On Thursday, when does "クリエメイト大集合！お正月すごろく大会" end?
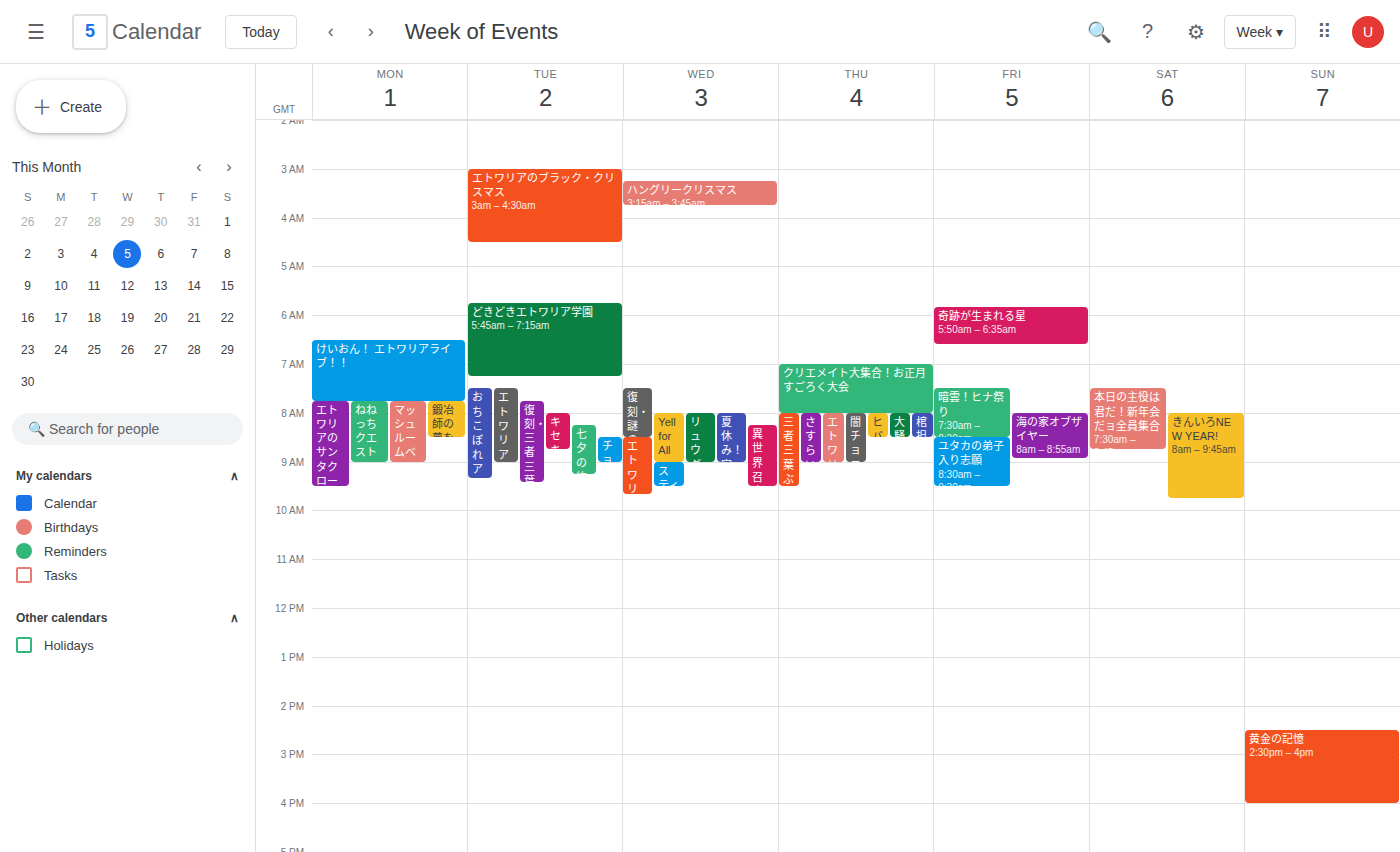
08:00